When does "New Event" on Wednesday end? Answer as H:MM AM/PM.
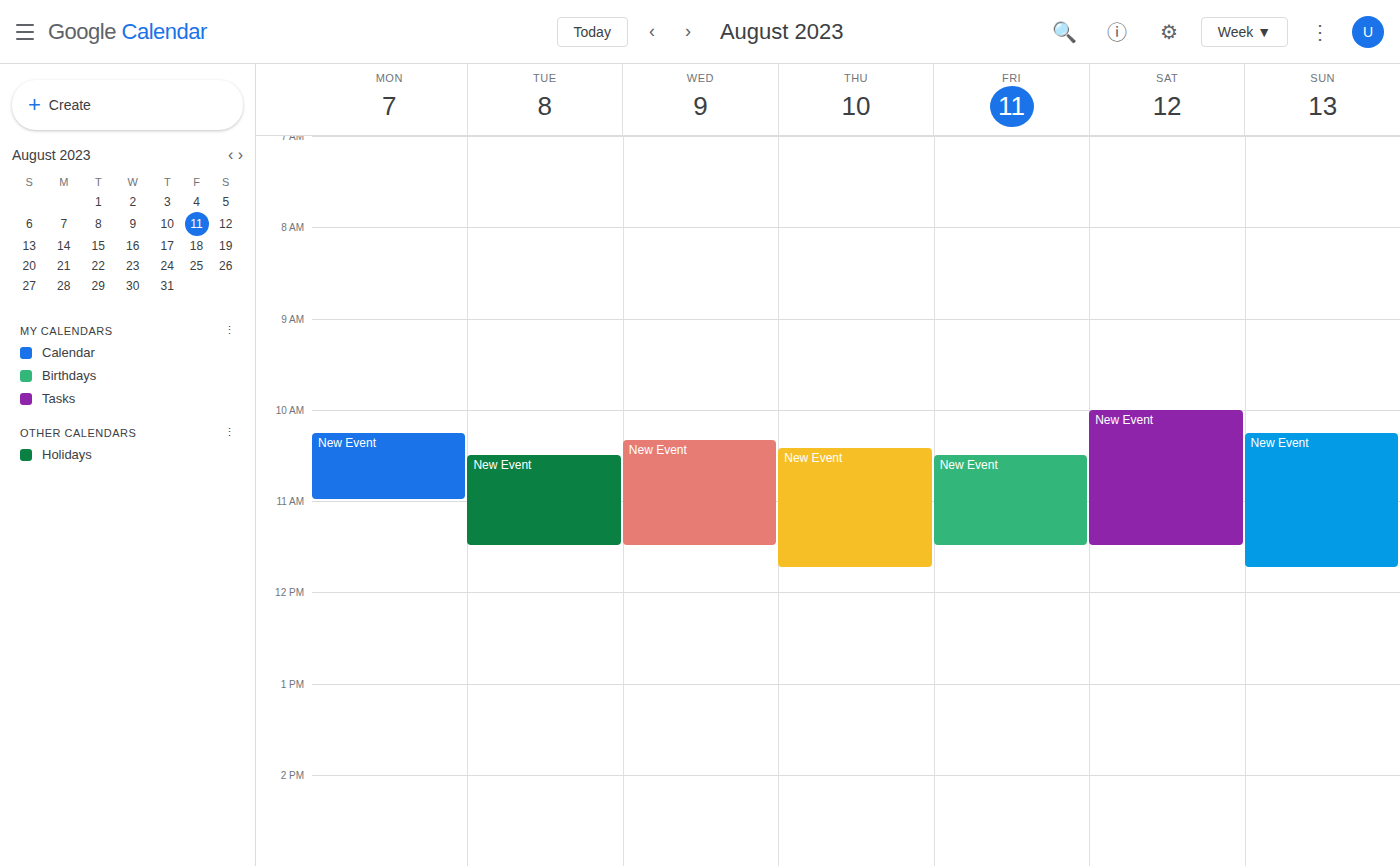
11:30 AM